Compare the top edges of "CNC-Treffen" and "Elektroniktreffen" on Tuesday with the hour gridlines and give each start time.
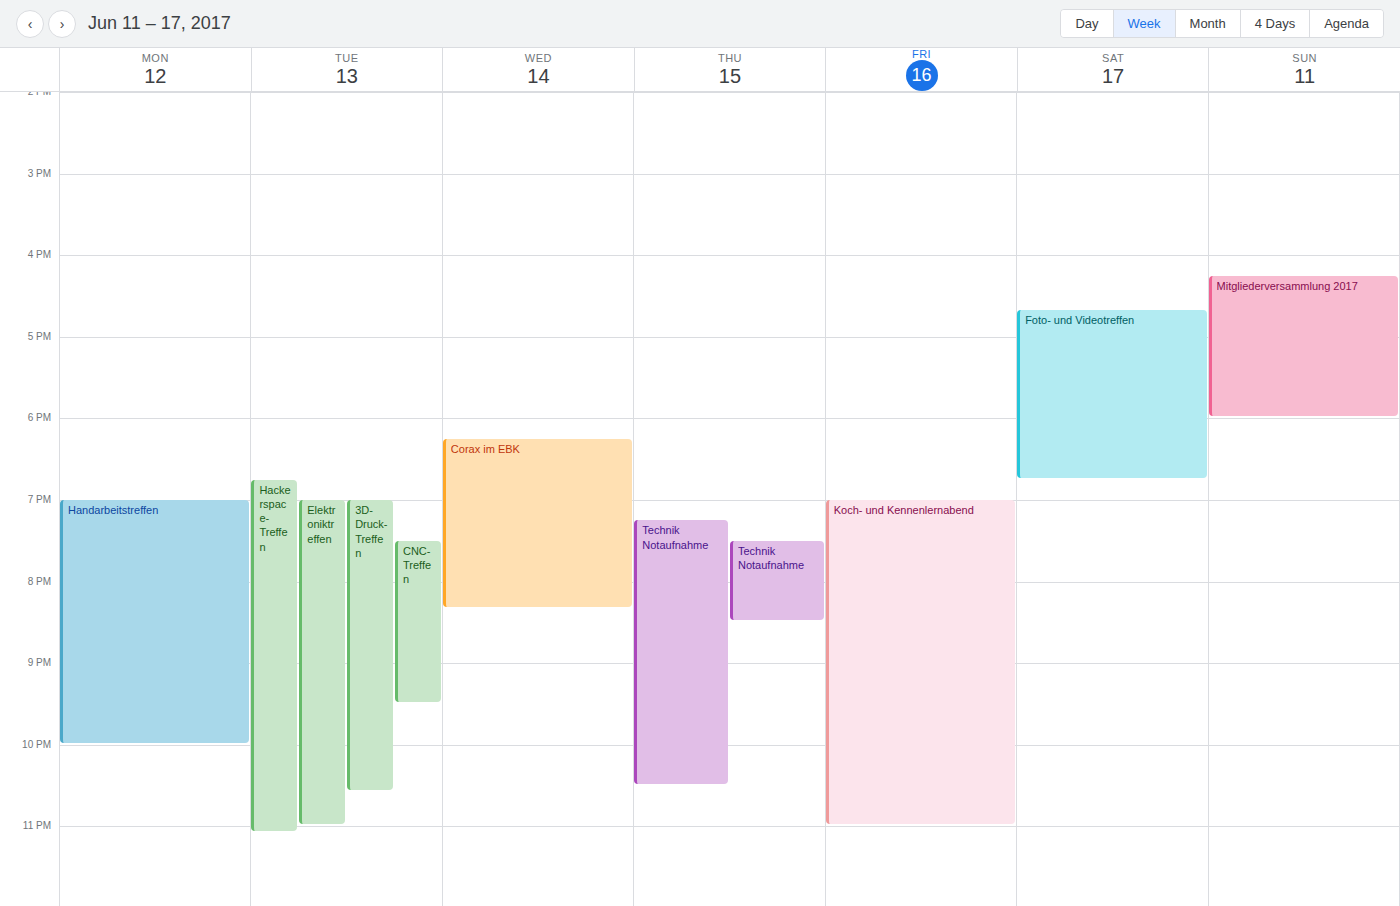
"CNC-Treffen": 7:30 PM, halfway between the 7 PM and 8 PM lines. "Elektroniktreffen": 7:00 PM, exactly on the 7 PM line.